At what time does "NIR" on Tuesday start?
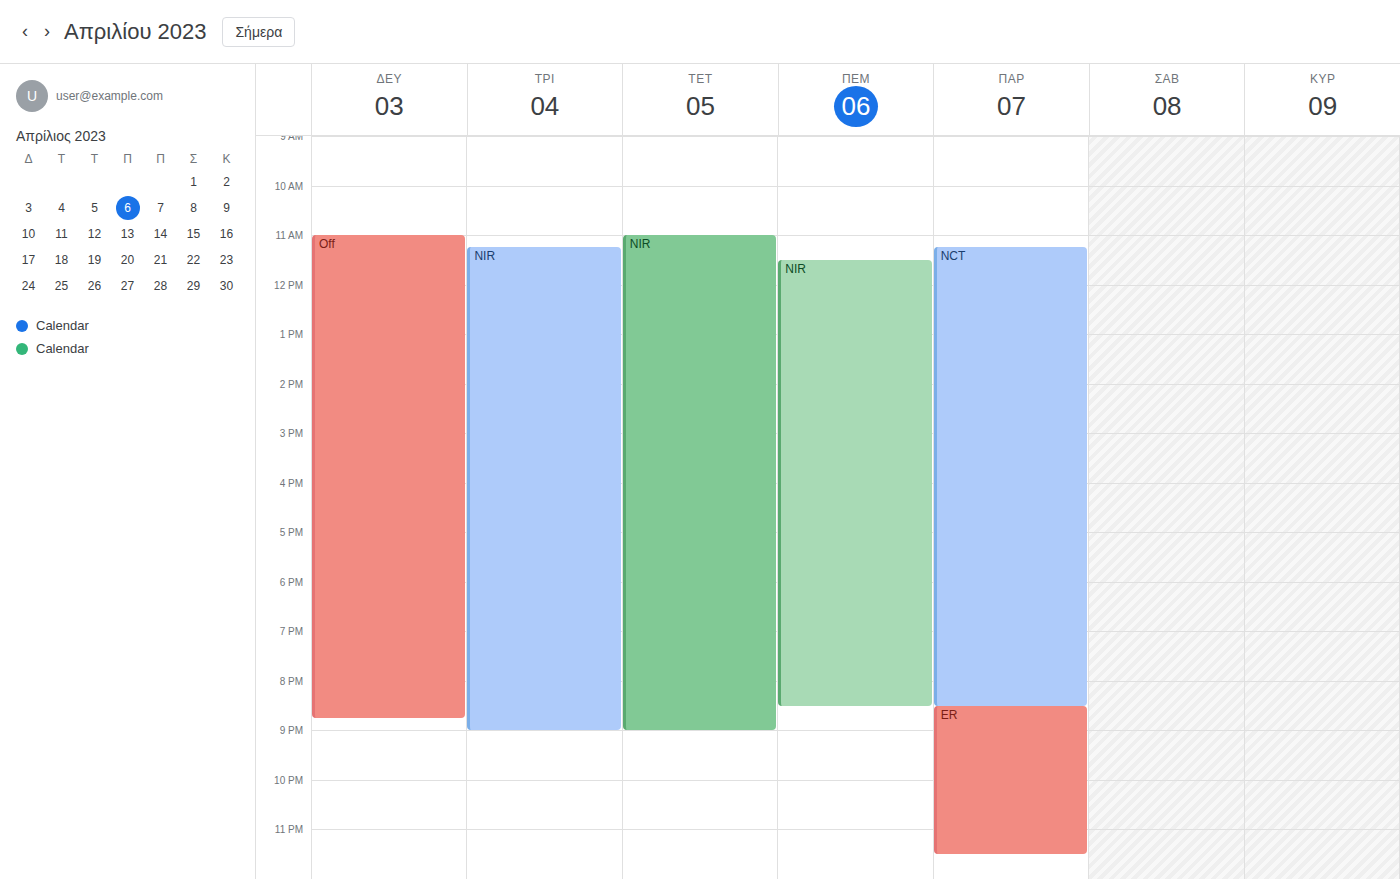
11:15 AM